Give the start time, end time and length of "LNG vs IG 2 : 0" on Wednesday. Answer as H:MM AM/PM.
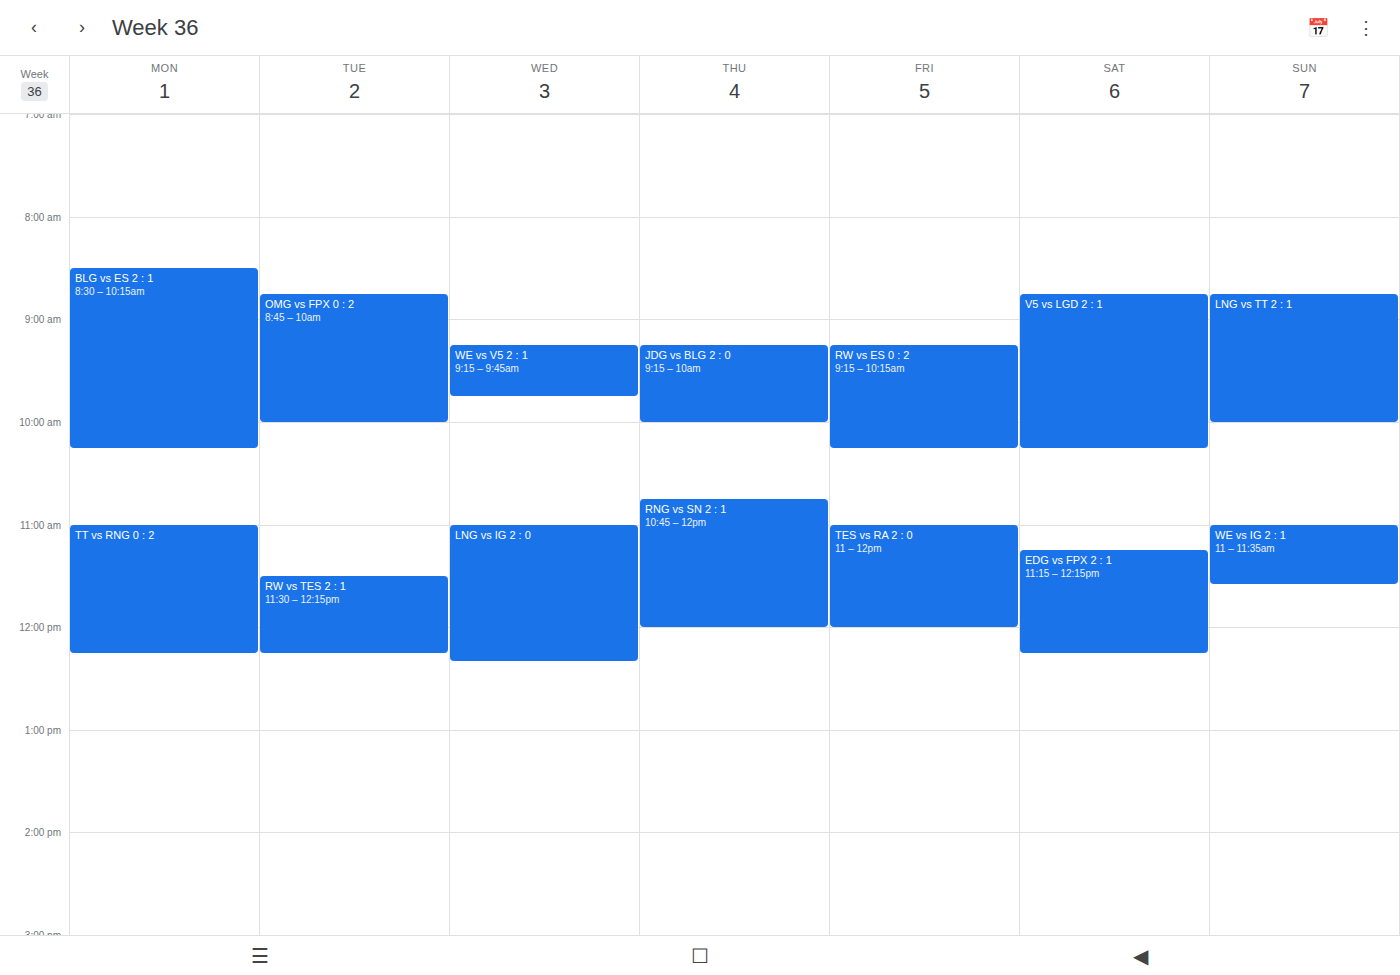
11:00 AM to 12:20 PM, 1 hour 20 minutes